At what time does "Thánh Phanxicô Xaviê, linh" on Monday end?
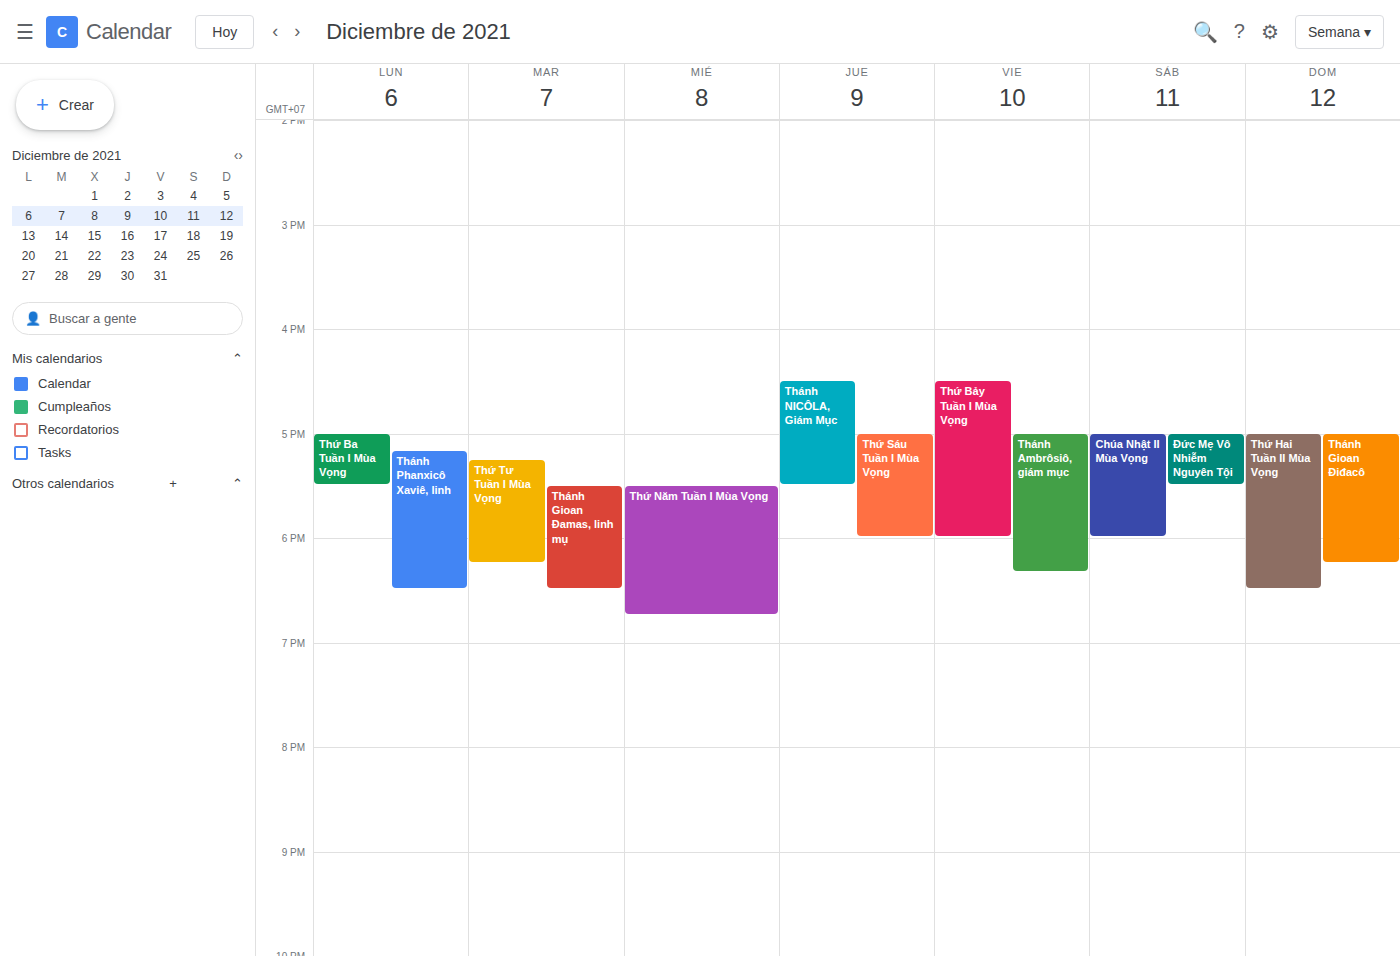
6:30 PM